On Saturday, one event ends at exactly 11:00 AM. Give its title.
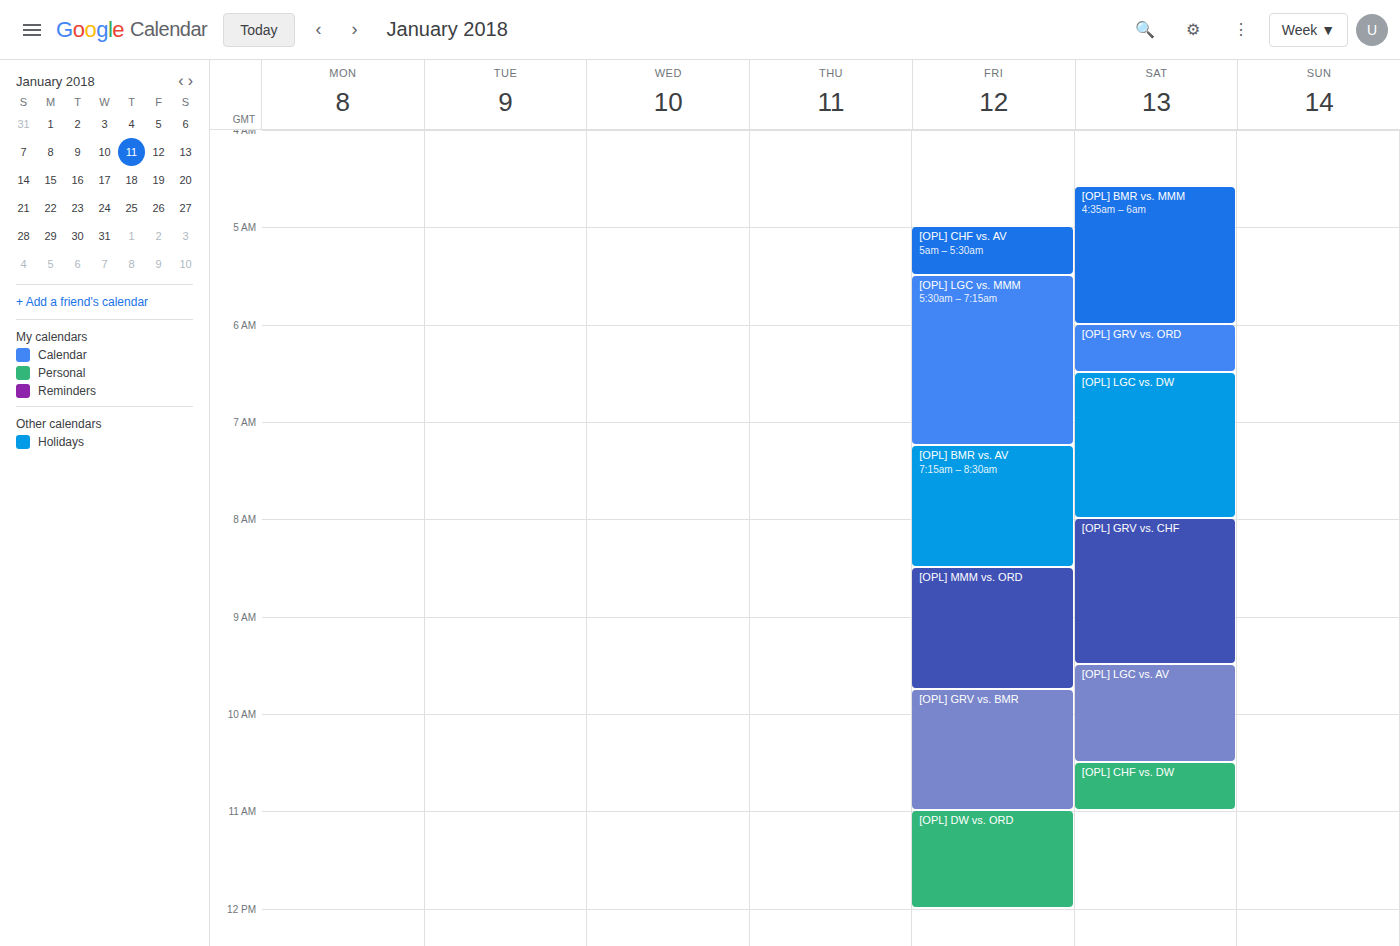
"[OPL] CHF vs. DW"